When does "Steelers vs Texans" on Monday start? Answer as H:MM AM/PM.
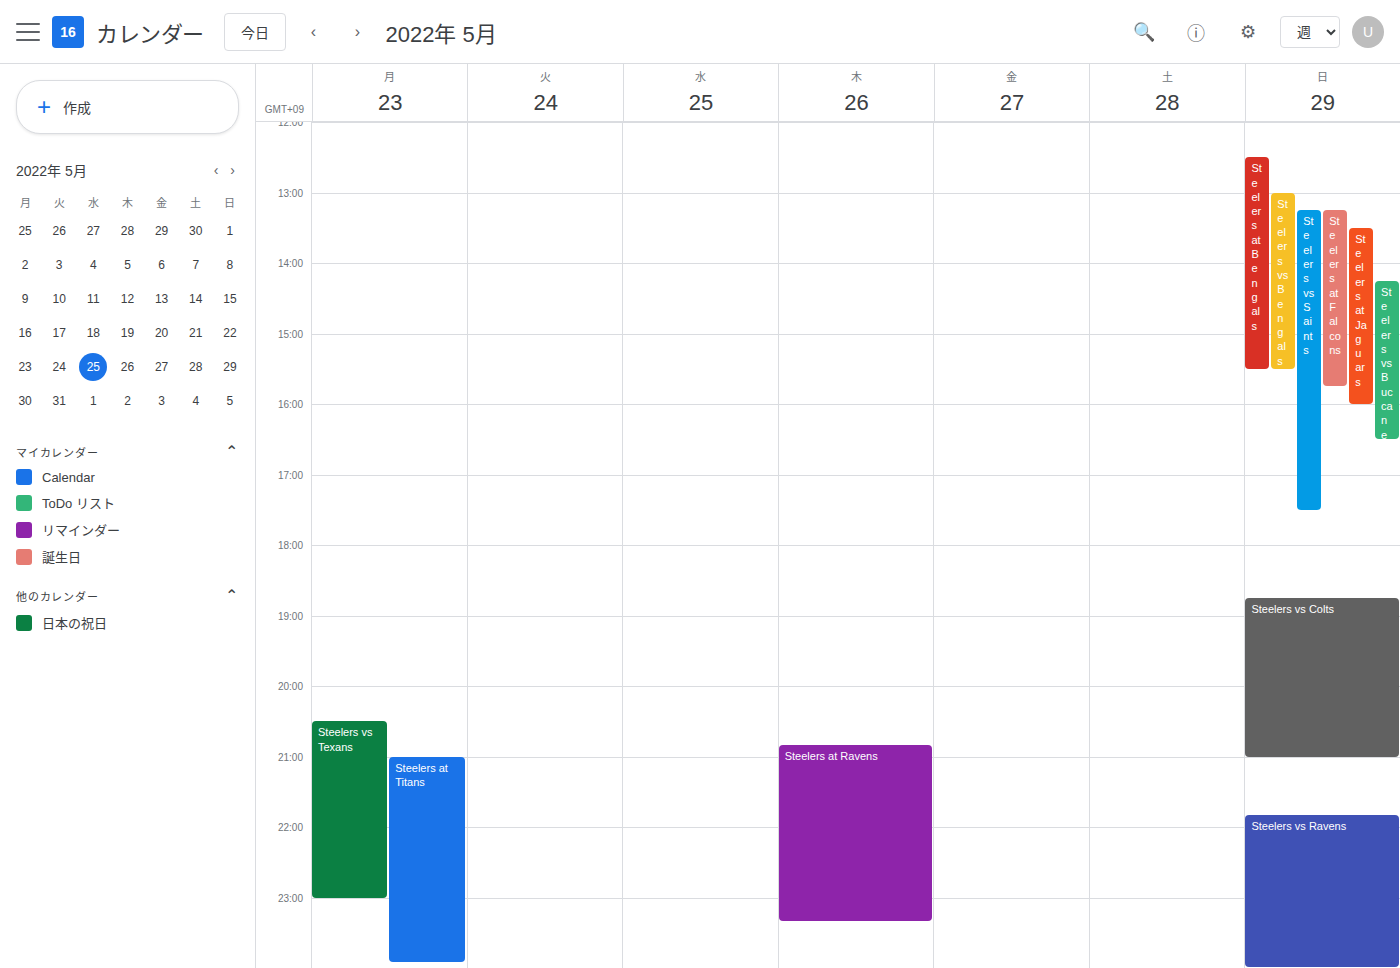
8:30 PM